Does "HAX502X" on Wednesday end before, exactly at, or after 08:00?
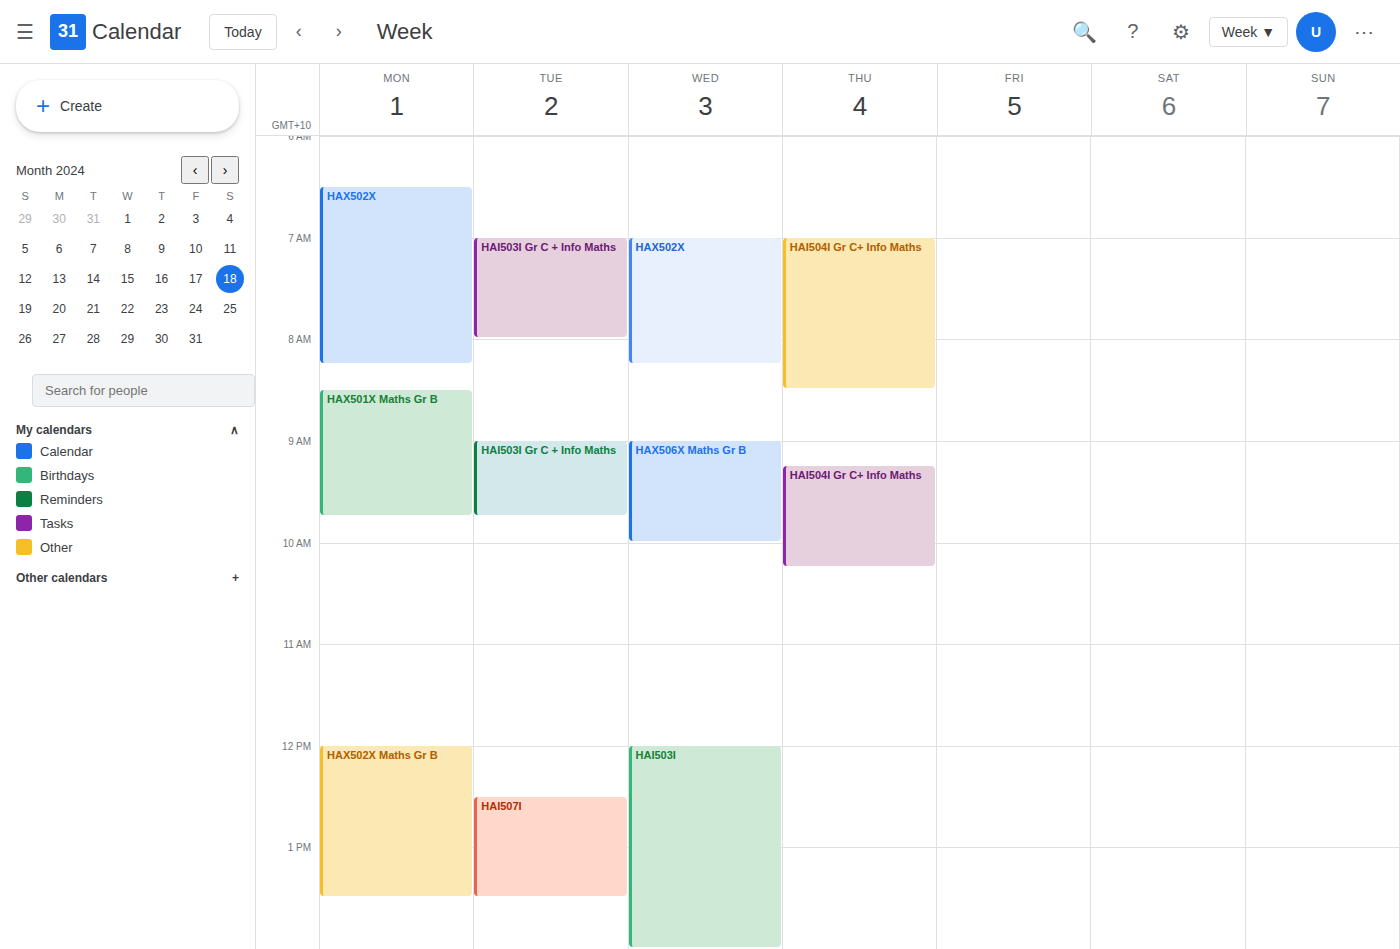
08:15 -- after 08:00, 15 minutes below the 08:00 line.